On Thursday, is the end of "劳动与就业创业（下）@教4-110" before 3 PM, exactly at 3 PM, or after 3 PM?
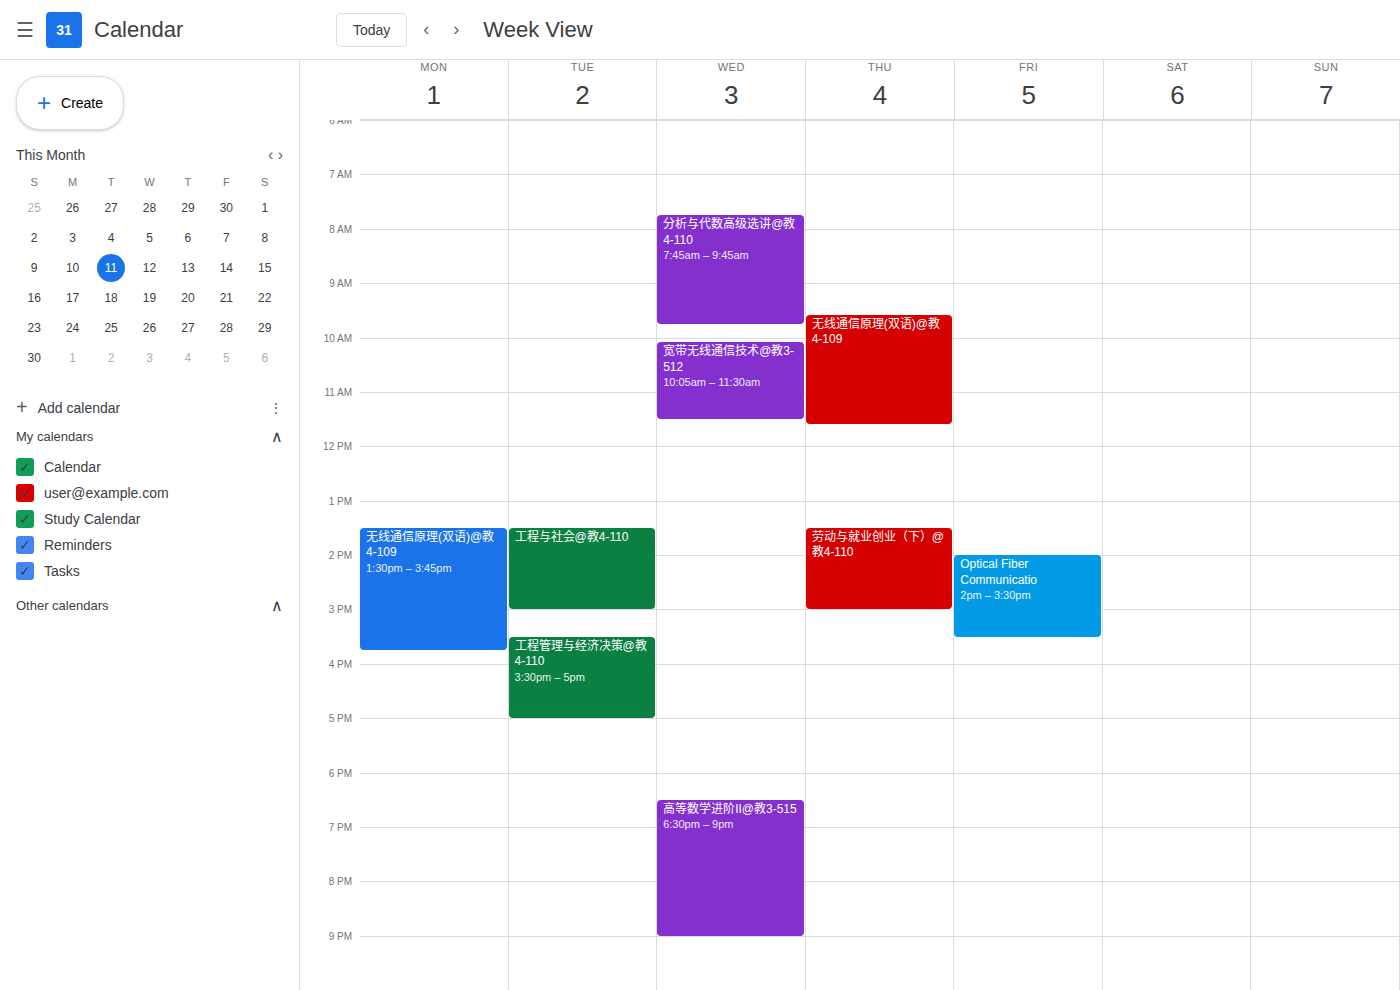
3:00 PM -- exactly at 3 PM, on the 3 PM line.